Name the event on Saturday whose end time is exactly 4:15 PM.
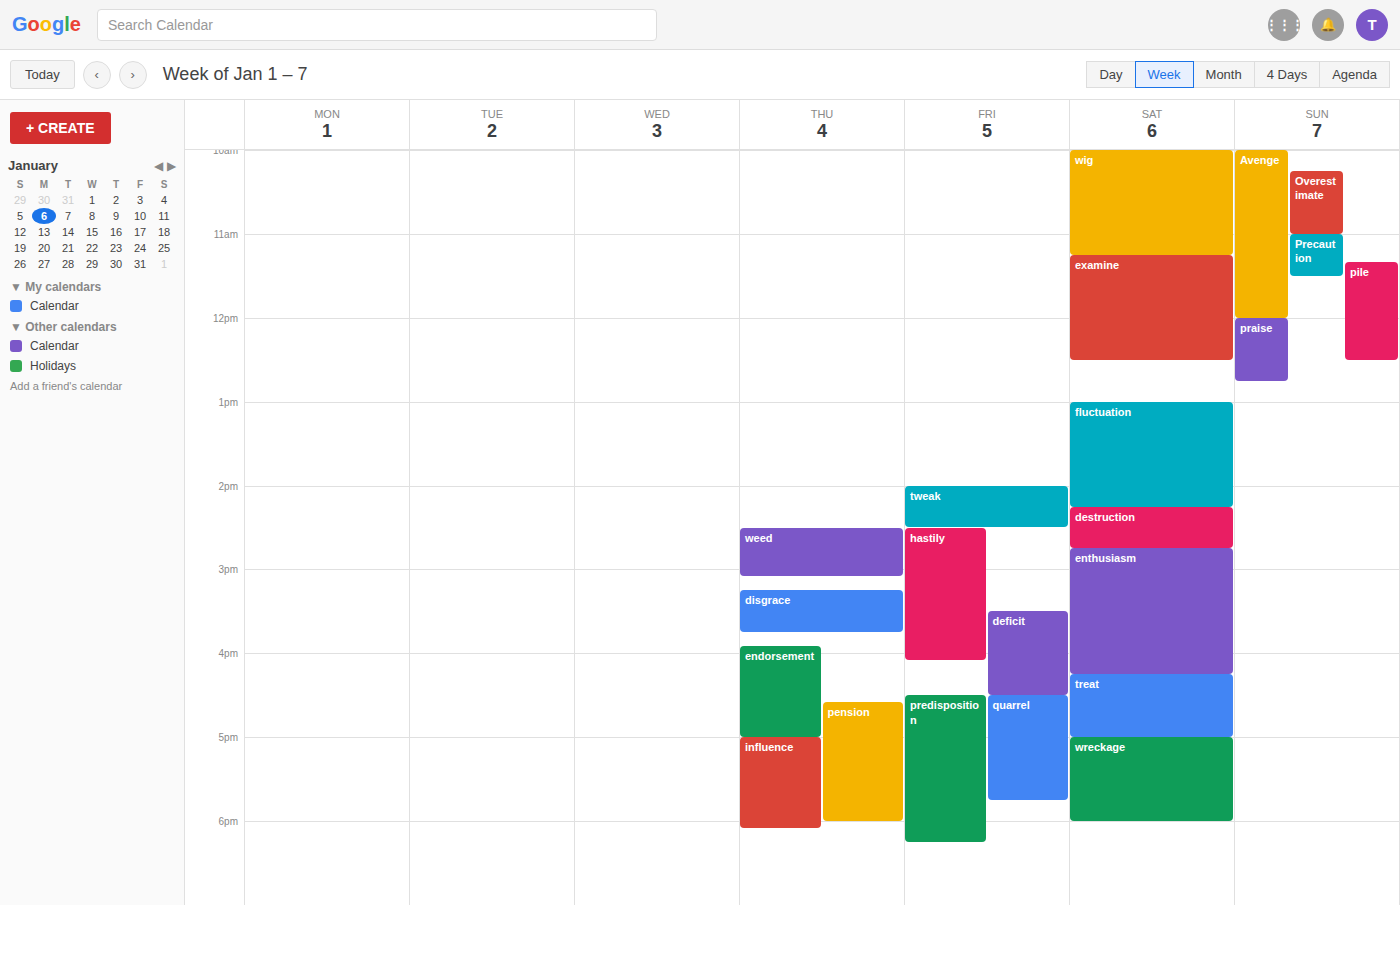
"enthusiasm"